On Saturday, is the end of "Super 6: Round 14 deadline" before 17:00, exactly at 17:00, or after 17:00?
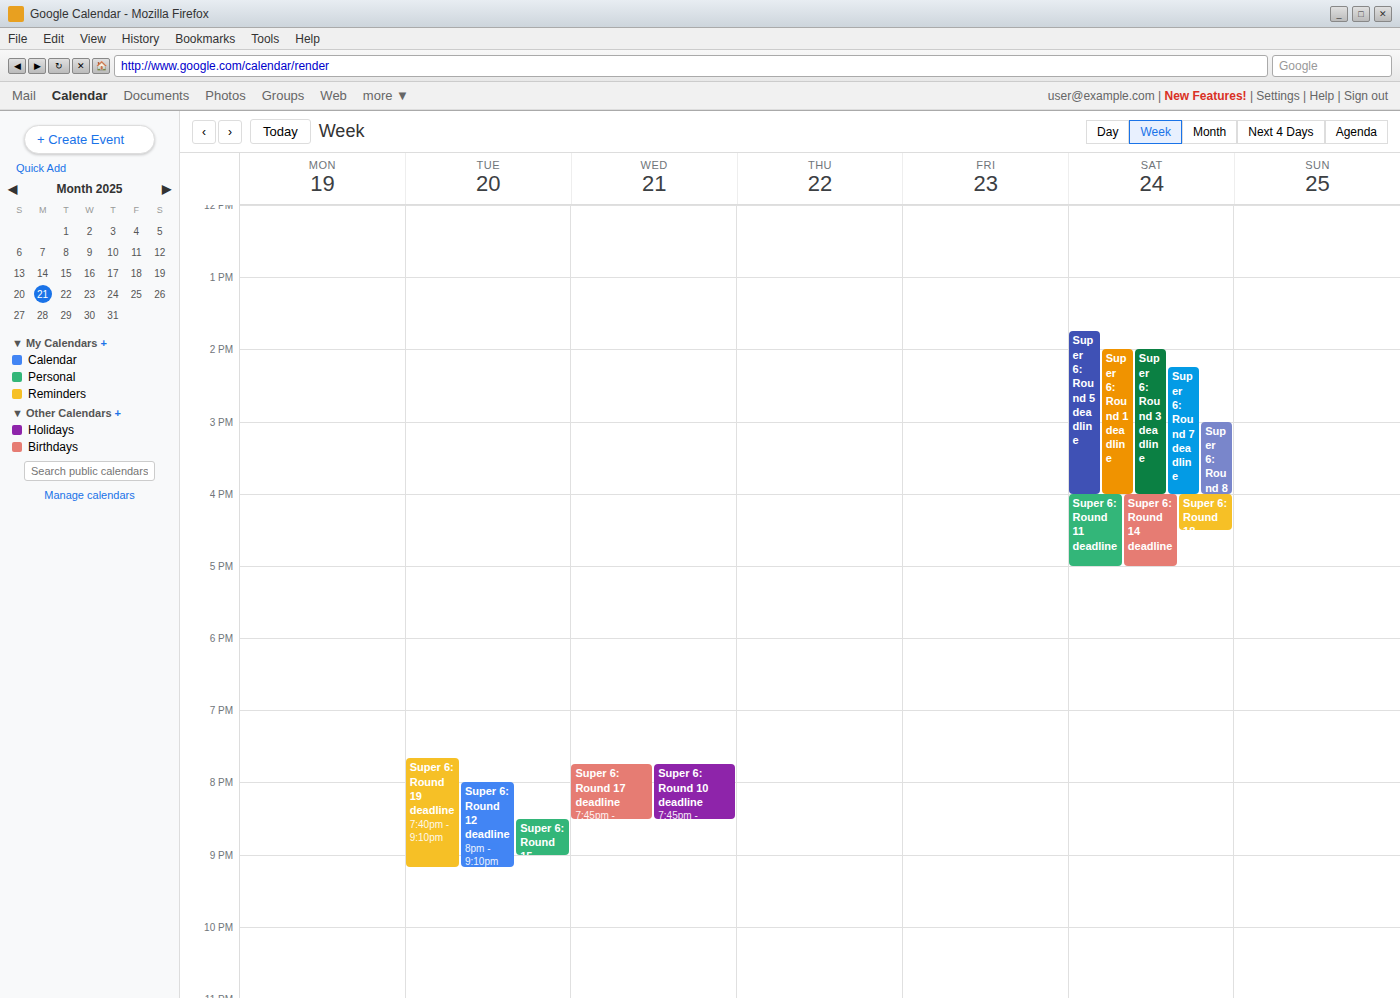
17:00 -- exactly at 17:00, on the 17:00 line.